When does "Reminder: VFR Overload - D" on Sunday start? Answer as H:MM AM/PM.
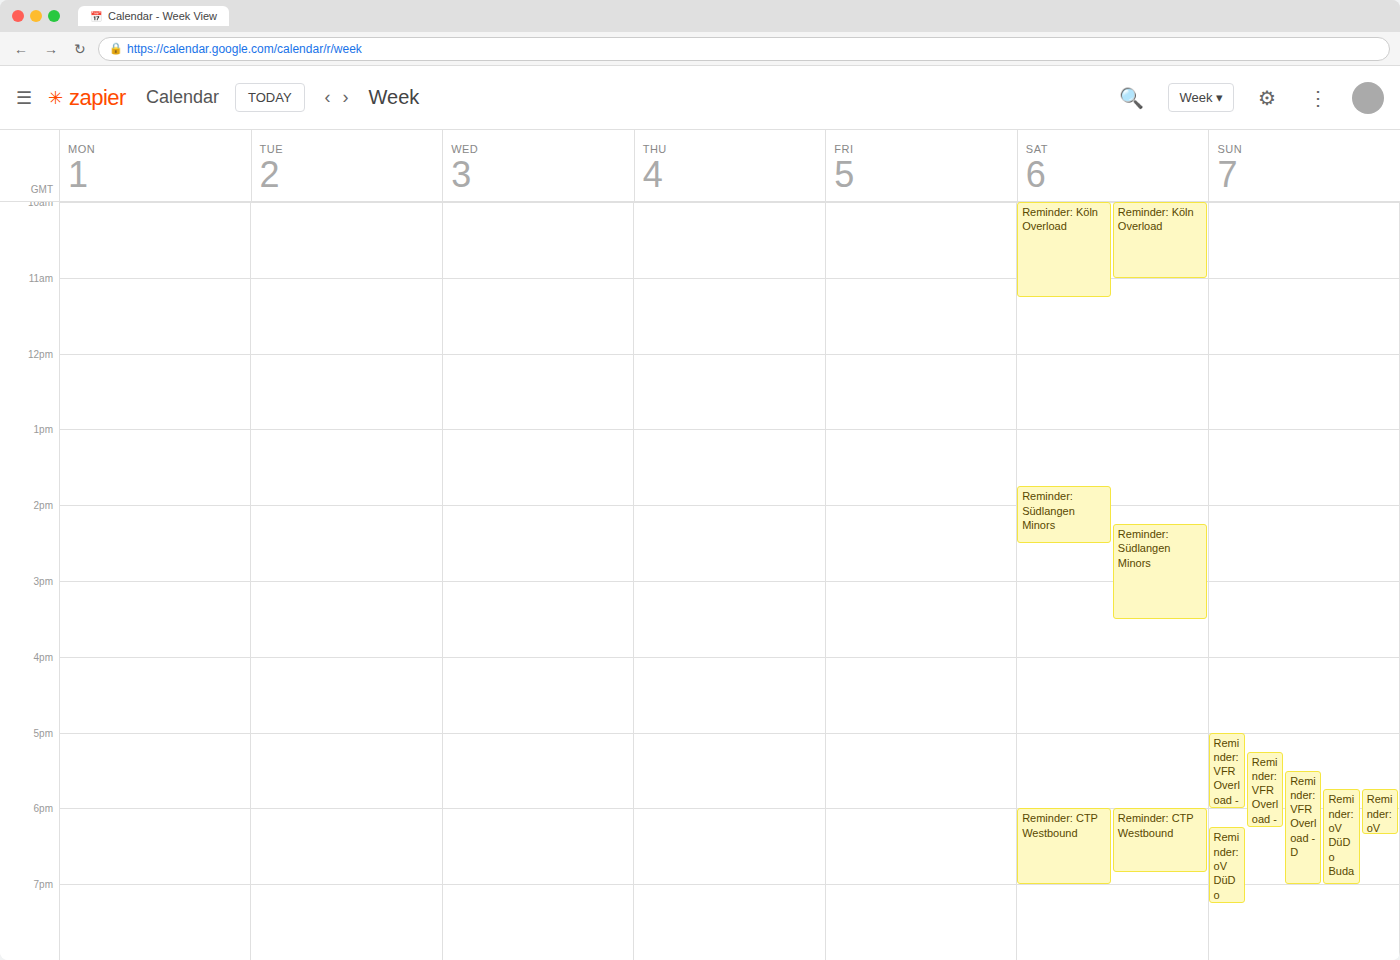
5:30 PM